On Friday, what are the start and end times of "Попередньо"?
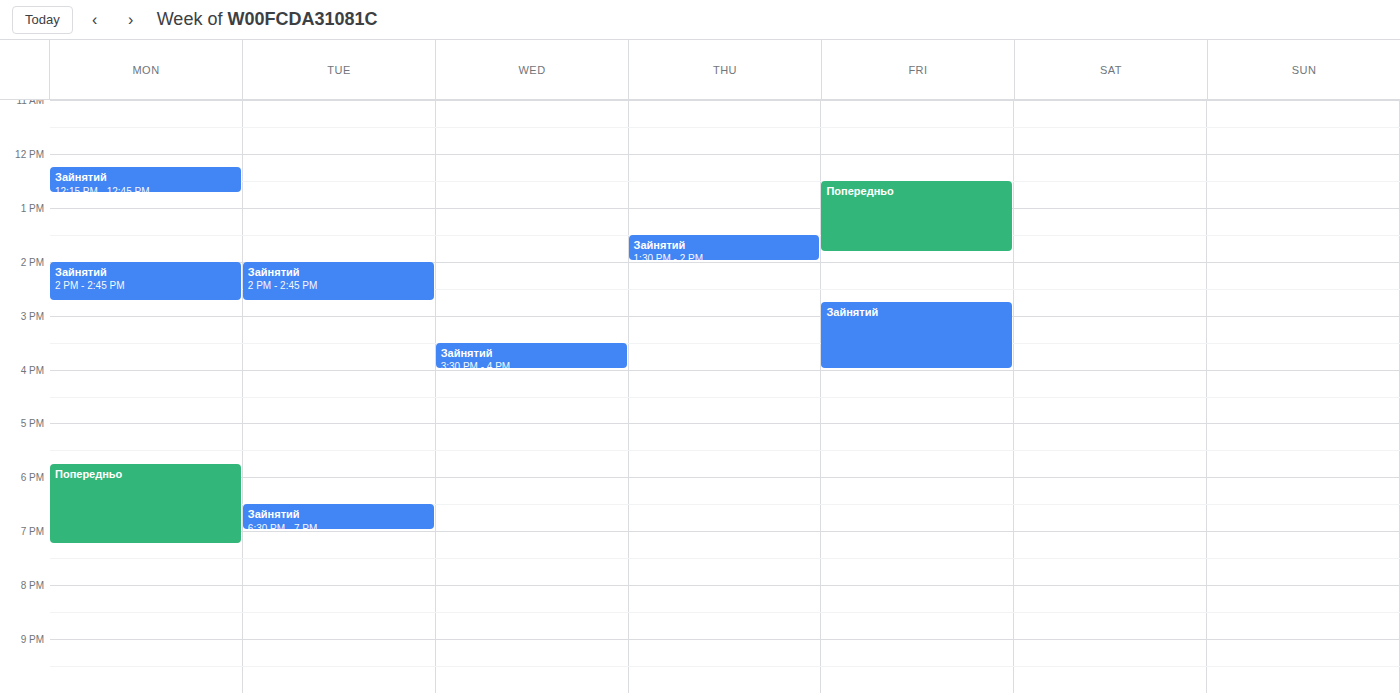
12:30 PM to 1:50 PM